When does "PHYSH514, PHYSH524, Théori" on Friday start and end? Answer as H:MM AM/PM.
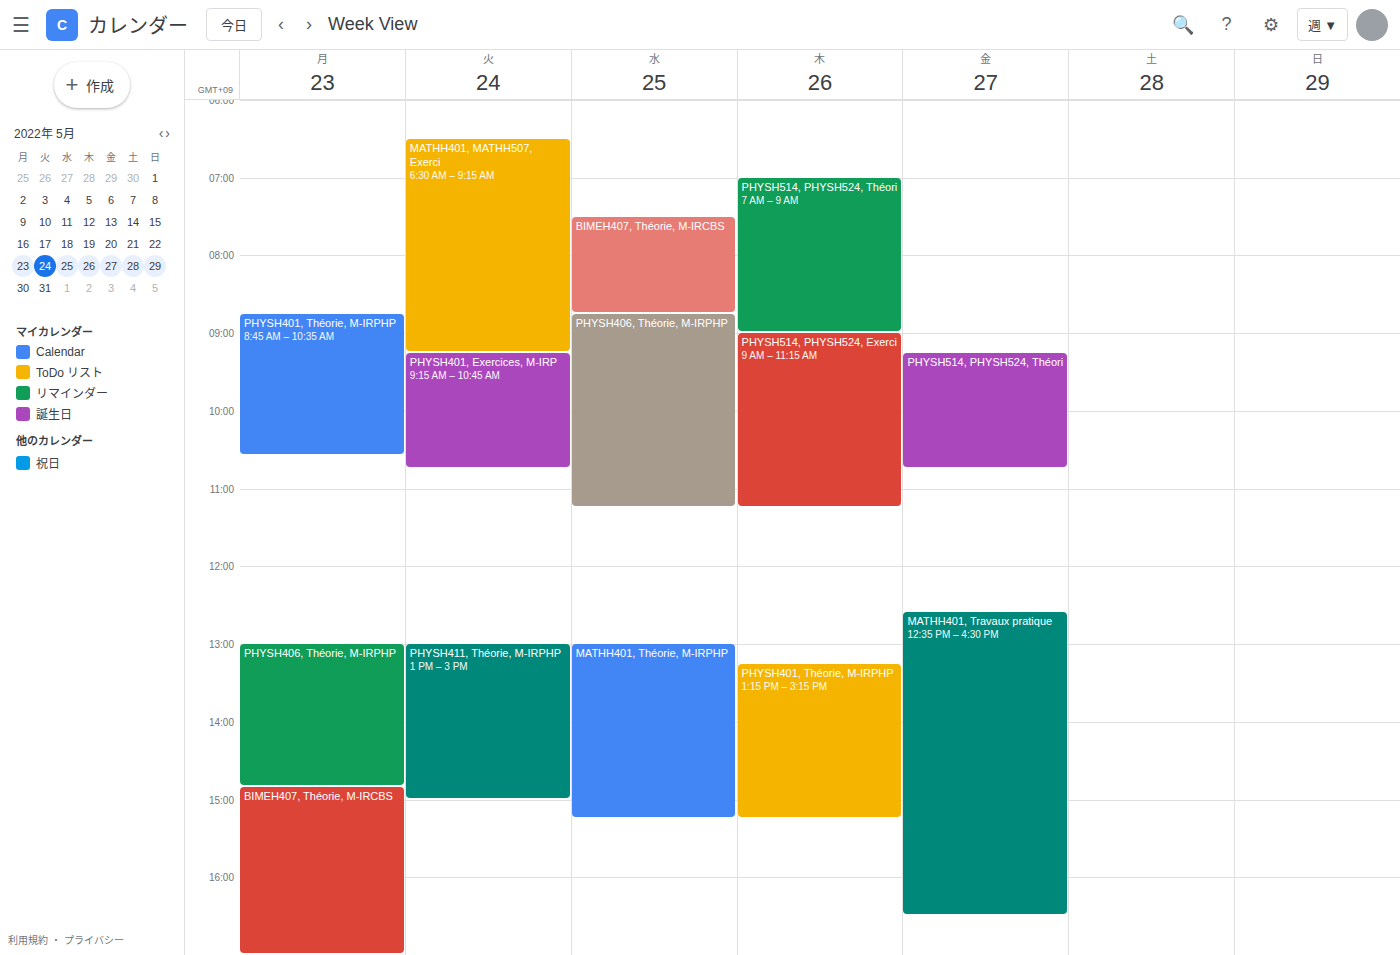
9:15 AM to 10:45 AM